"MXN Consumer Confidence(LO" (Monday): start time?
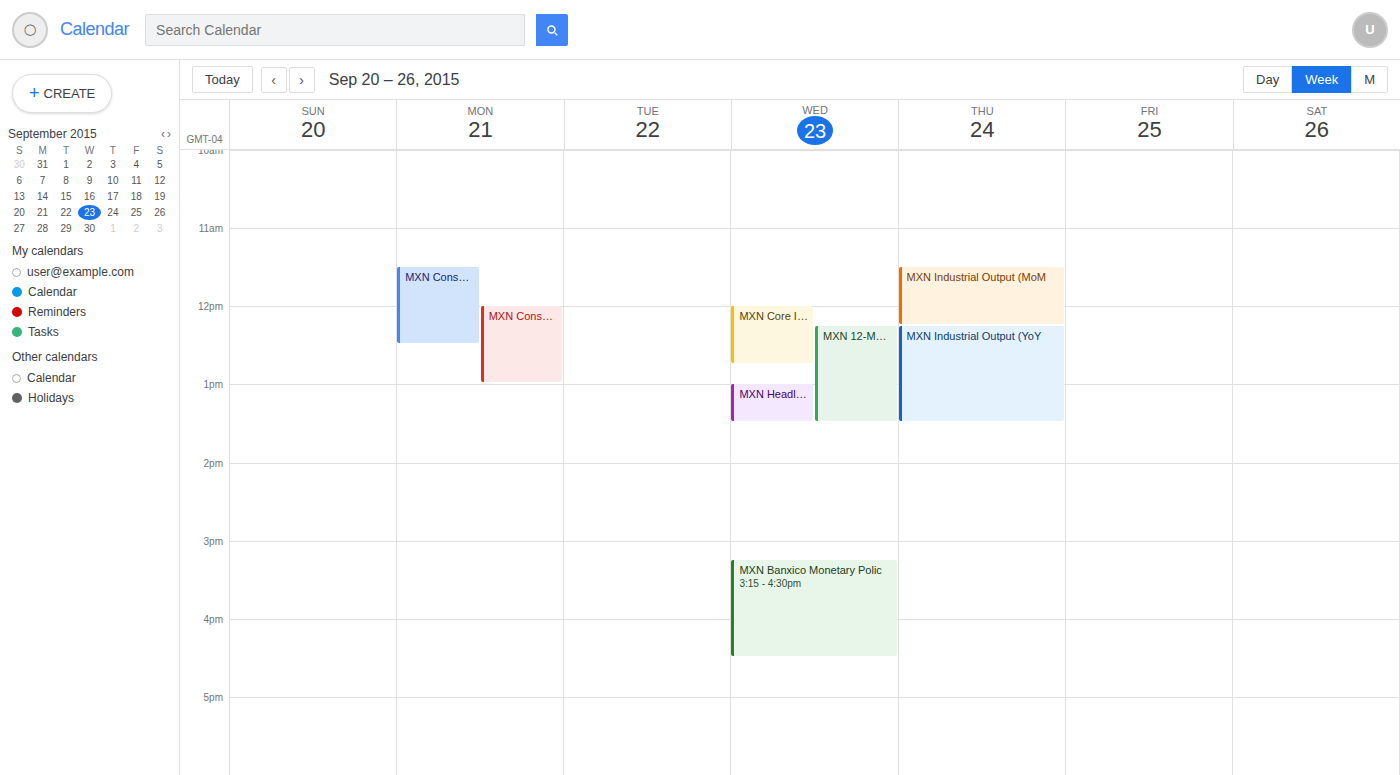
12:00 PM